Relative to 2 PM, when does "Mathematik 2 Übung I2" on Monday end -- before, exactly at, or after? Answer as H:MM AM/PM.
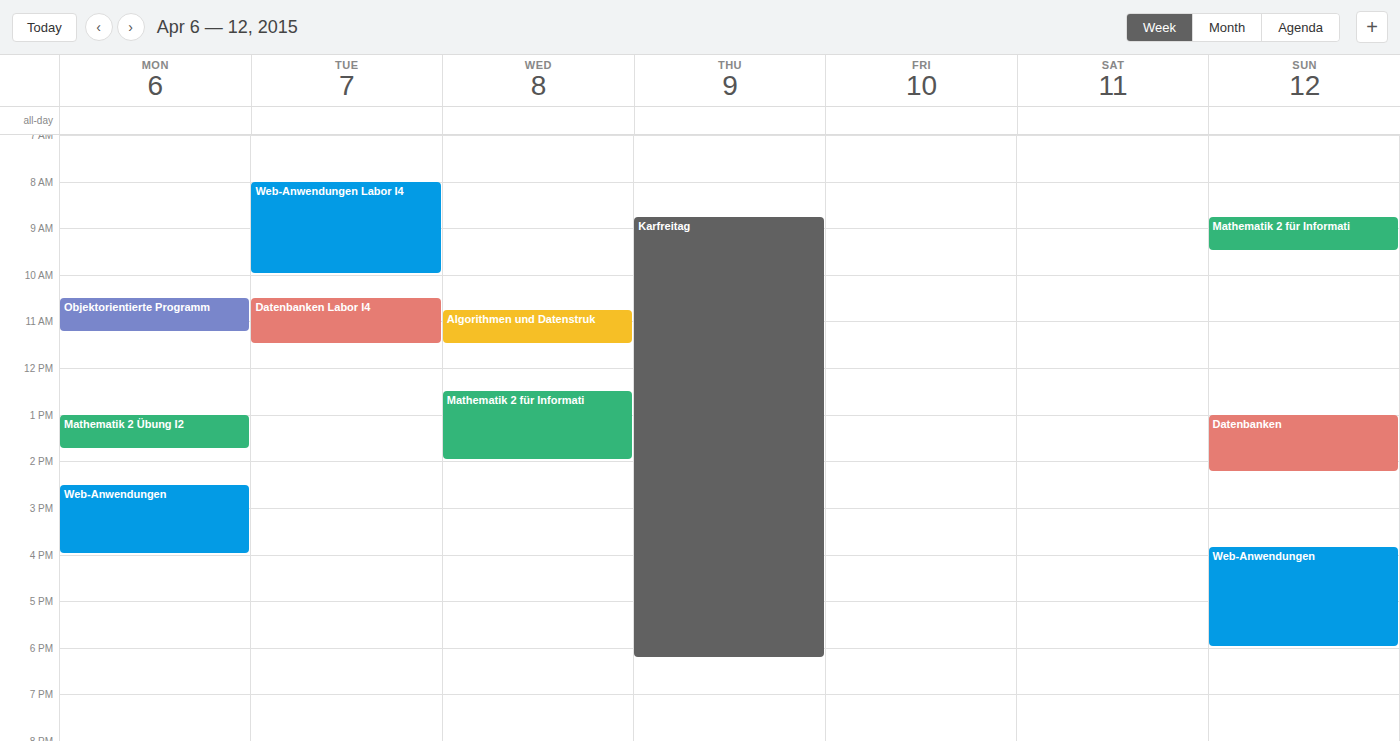
1:45 PM -- before 2 PM, 15 minutes above the 2 PM line.